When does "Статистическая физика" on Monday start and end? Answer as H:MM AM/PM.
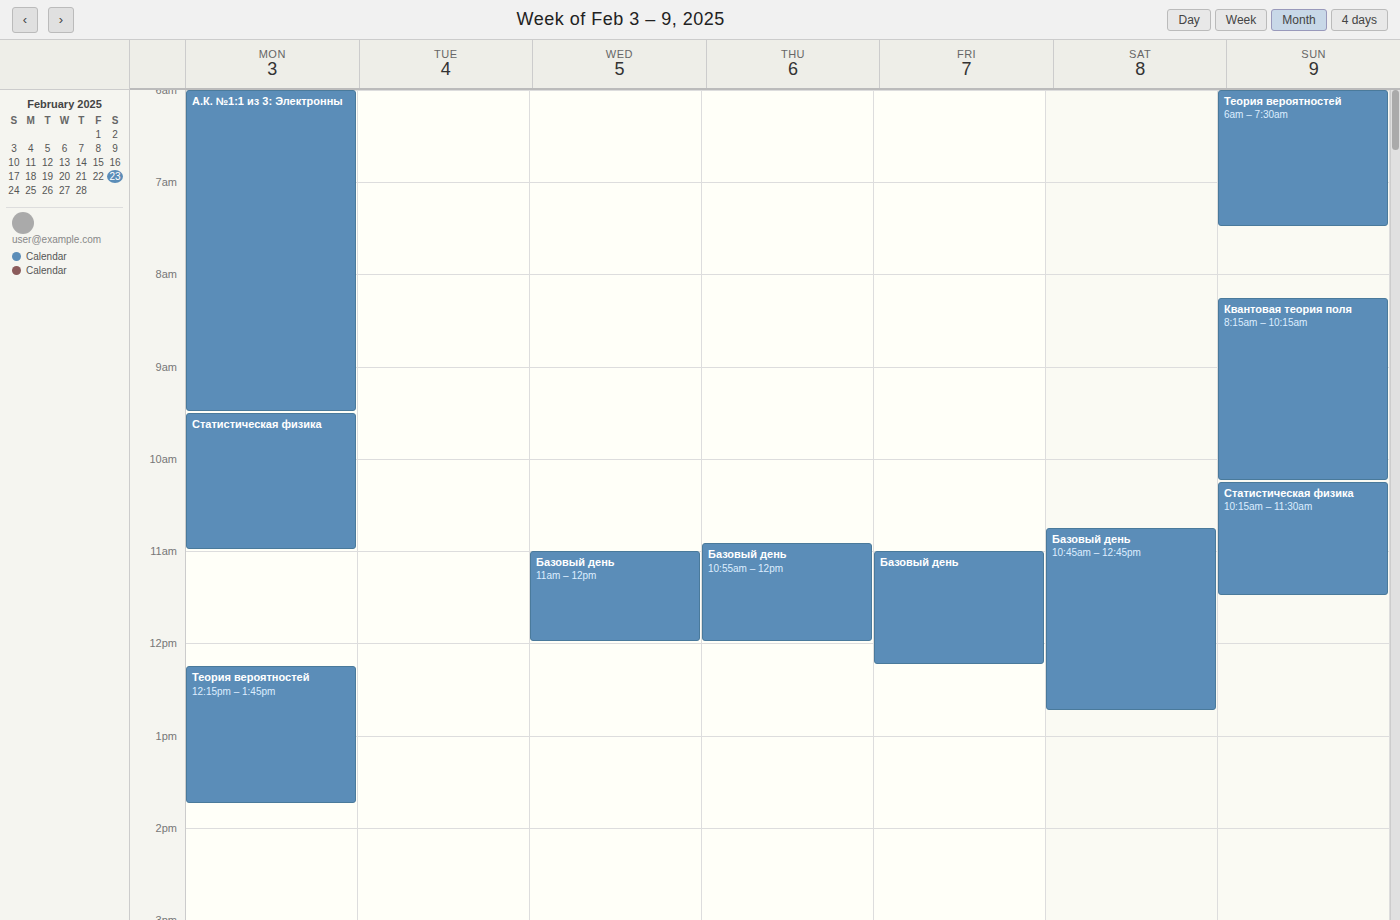
9:30 AM to 11:00 AM